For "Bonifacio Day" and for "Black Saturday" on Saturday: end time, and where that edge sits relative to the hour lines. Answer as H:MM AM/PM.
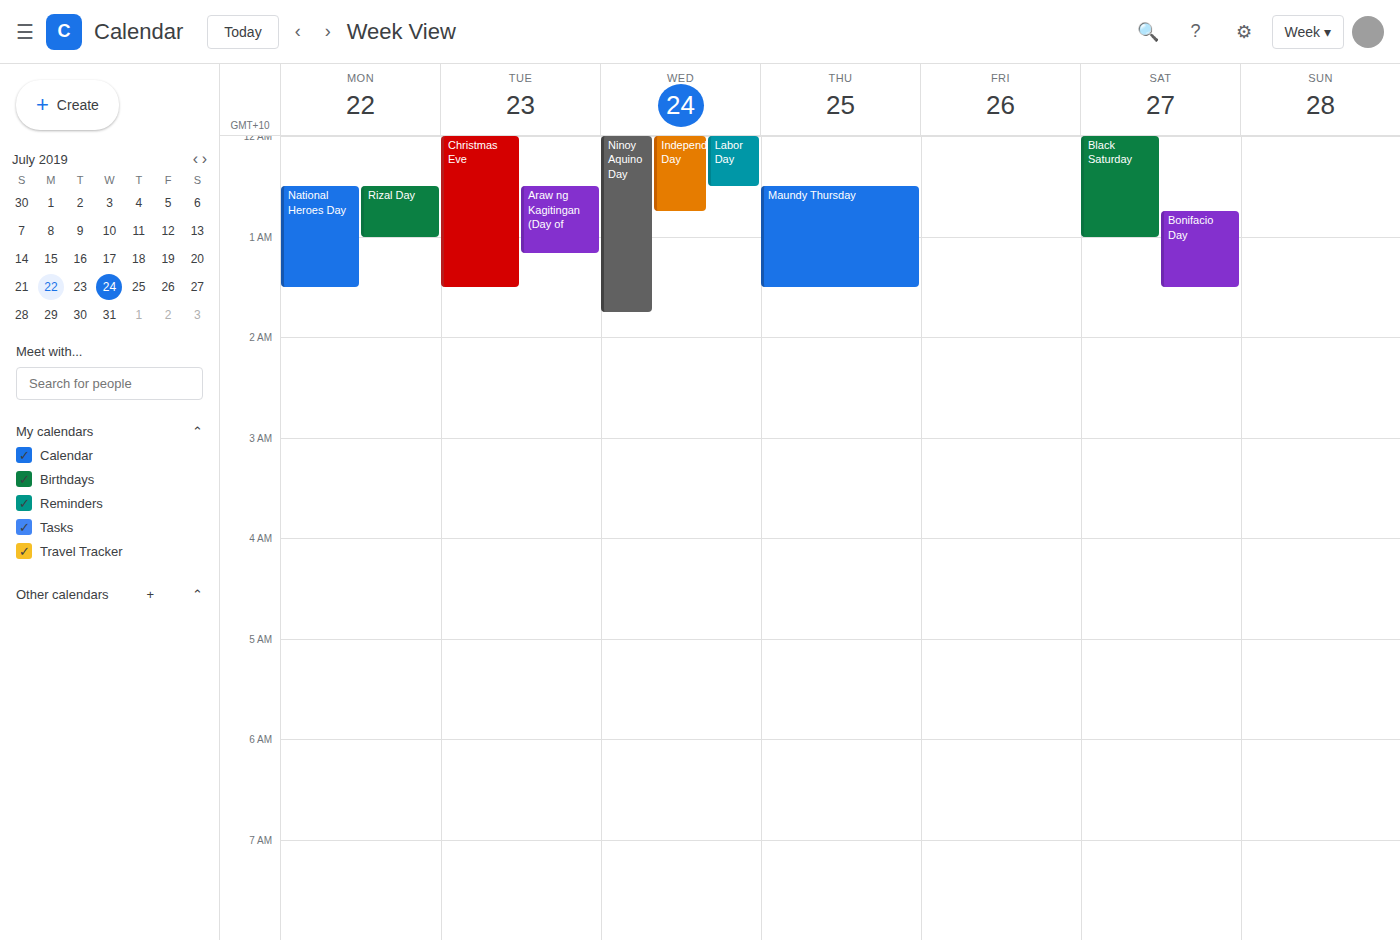
"Bonifacio Day": 1:30 AM, halfway between the 1 AM and 2 AM lines. "Black Saturday": 1:00 AM, exactly on the 1 AM line.